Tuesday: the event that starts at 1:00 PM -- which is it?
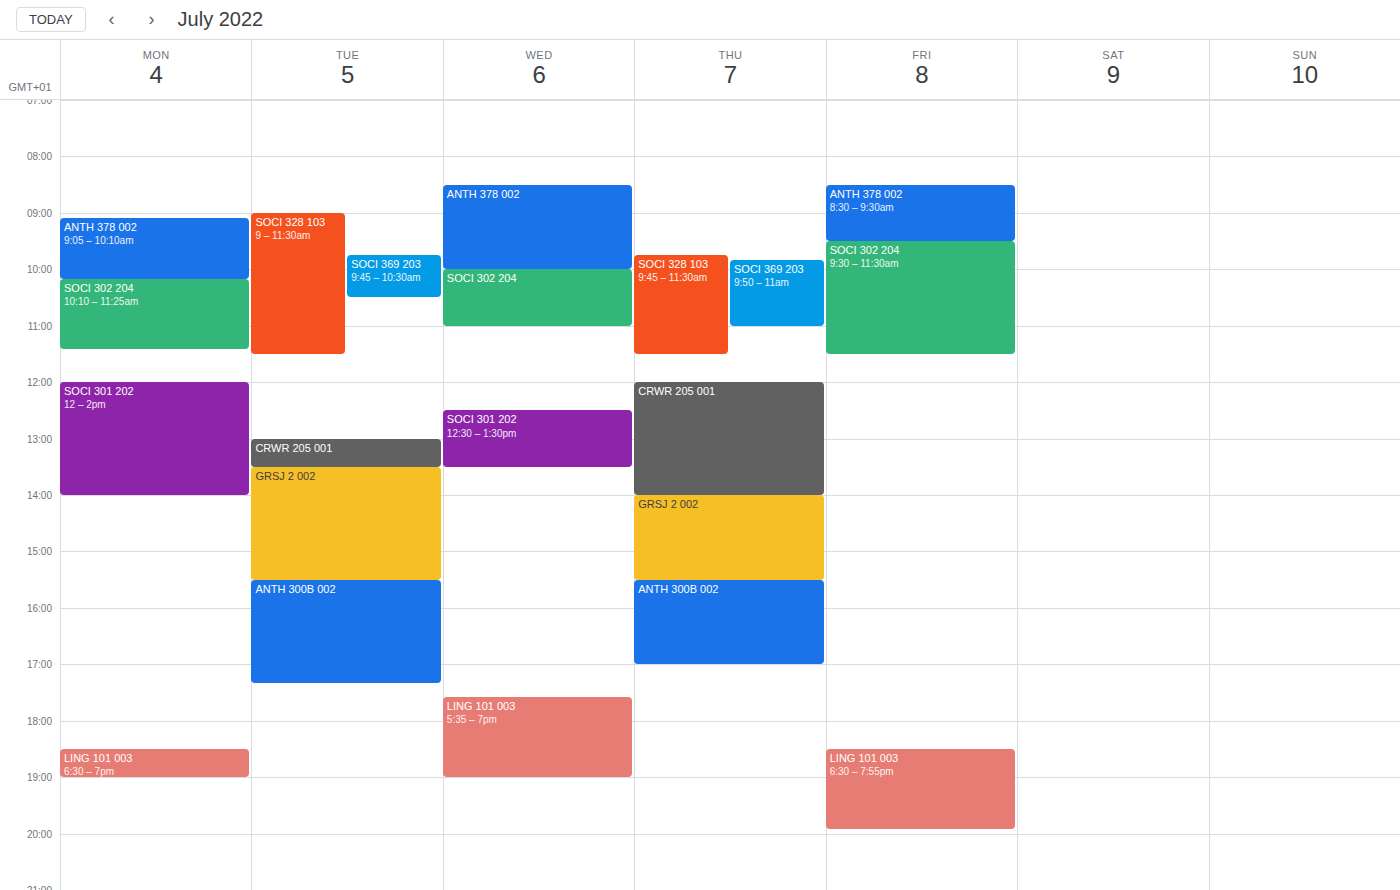
"CRWR 205 001"